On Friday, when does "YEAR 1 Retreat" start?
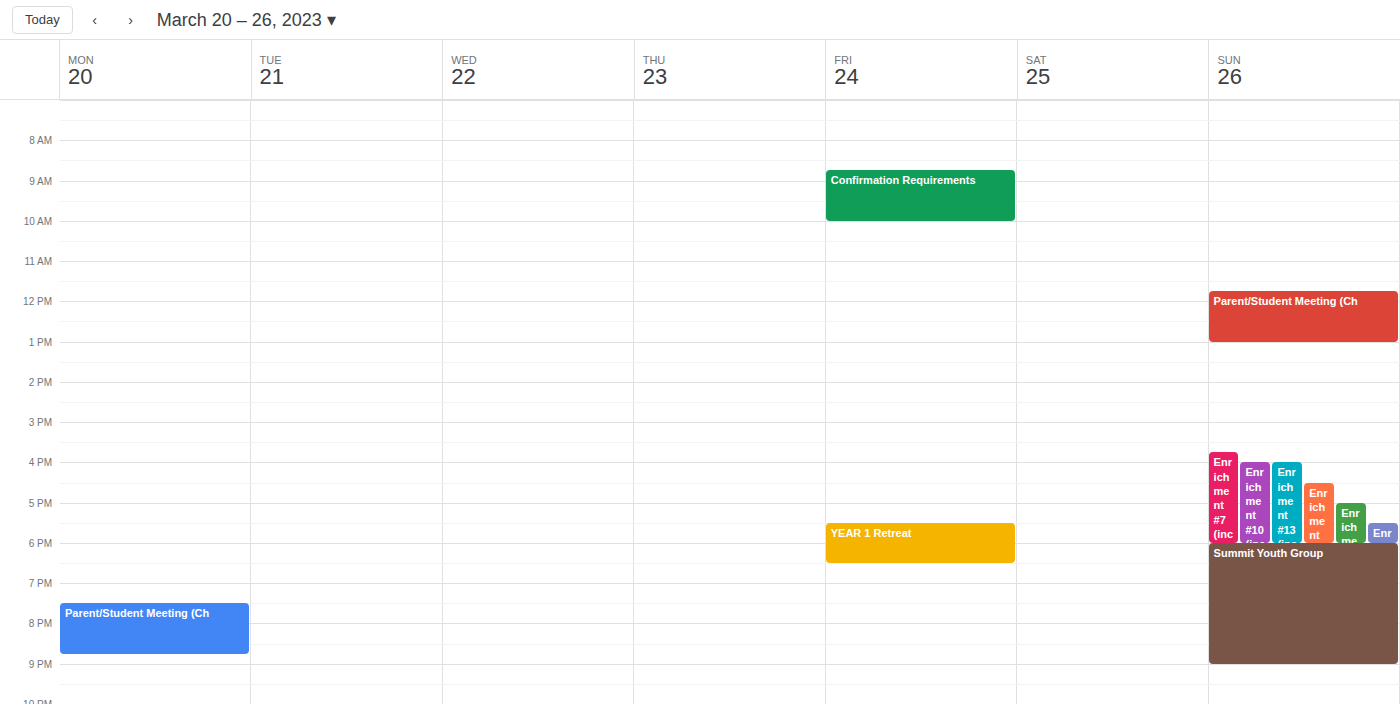
5:30 PM